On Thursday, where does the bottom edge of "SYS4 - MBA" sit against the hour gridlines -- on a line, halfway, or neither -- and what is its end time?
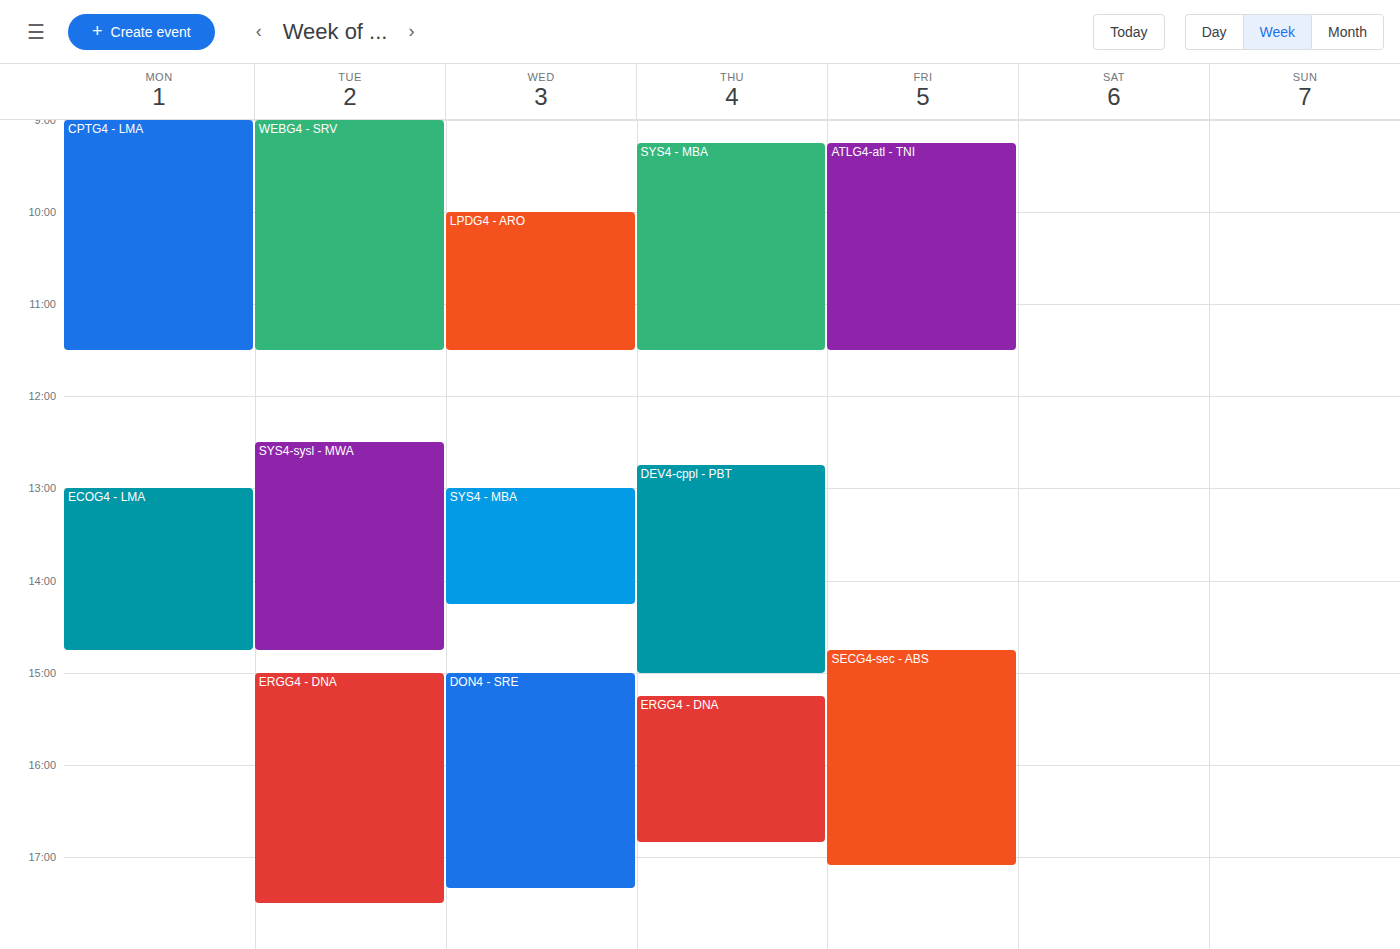
11:30 AM -- halfway between the 11 AM and 12 PM lines.